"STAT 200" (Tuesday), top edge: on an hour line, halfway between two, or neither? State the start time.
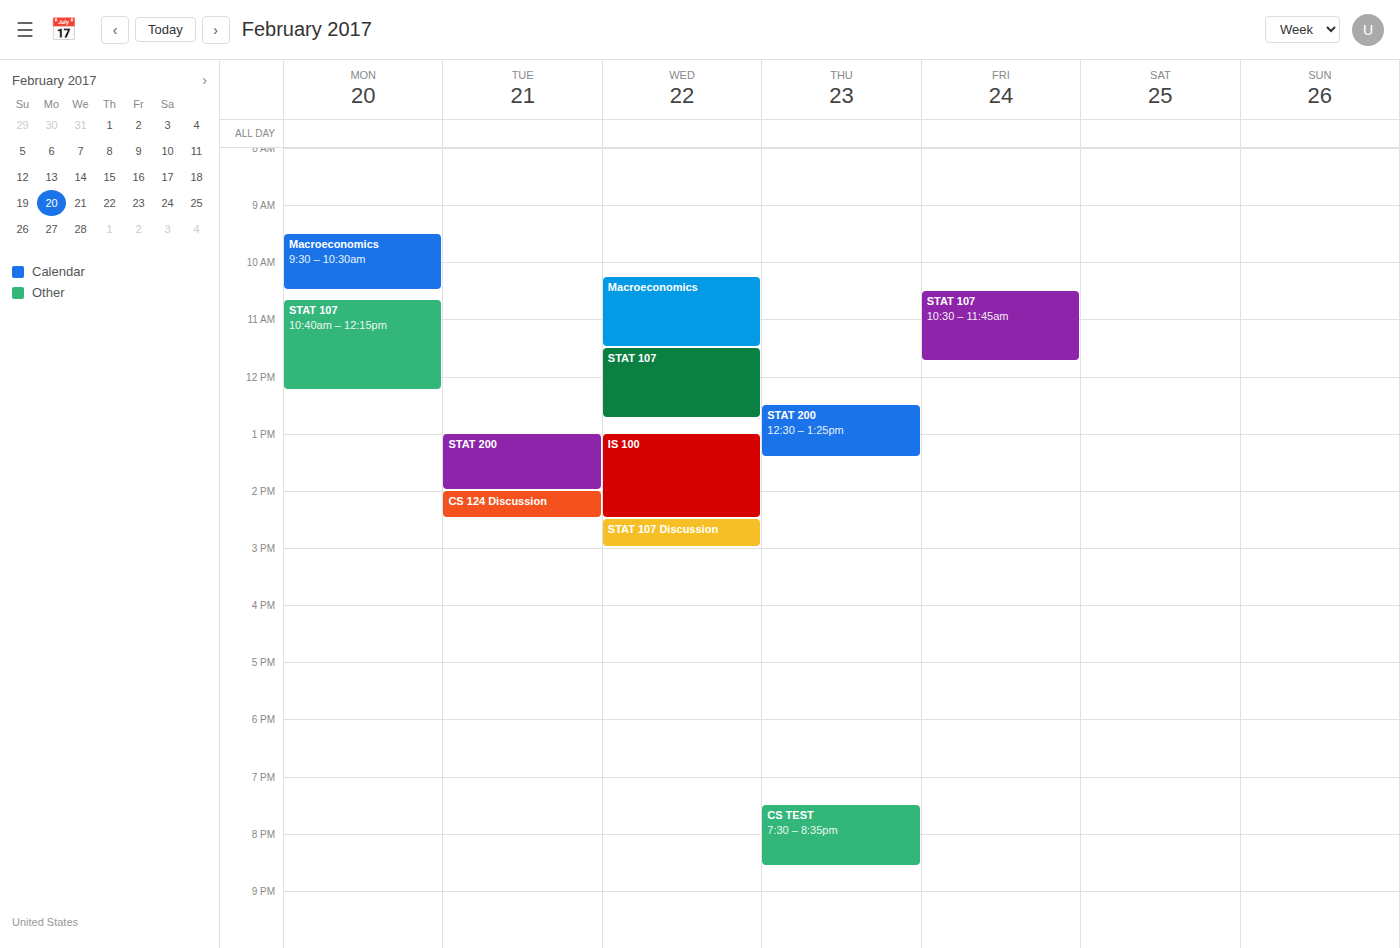
1:00 PM -- exactly on the 1 PM line.